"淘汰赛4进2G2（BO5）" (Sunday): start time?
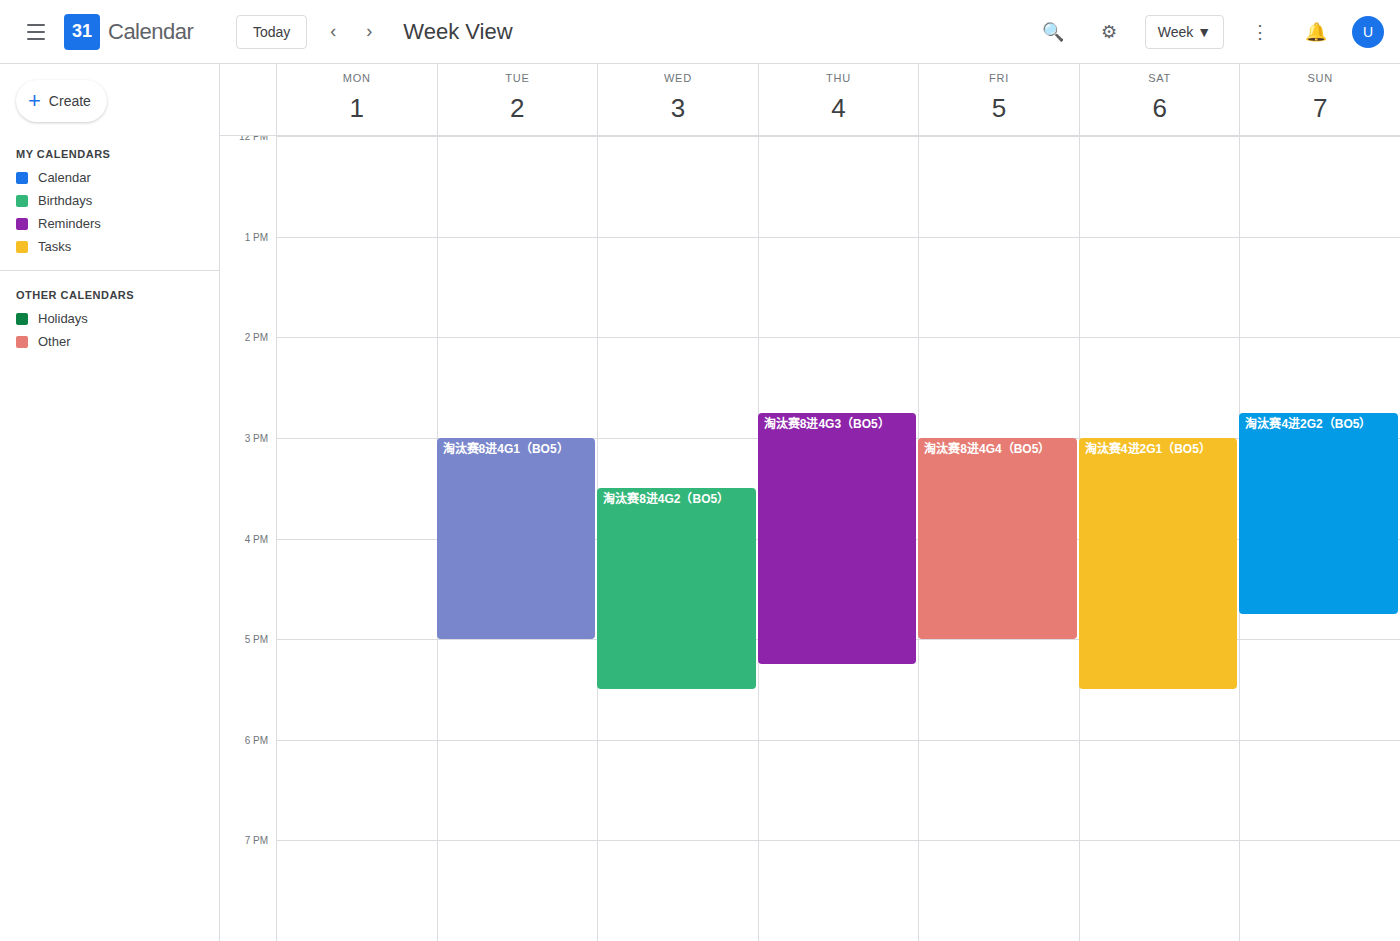
2:45 PM